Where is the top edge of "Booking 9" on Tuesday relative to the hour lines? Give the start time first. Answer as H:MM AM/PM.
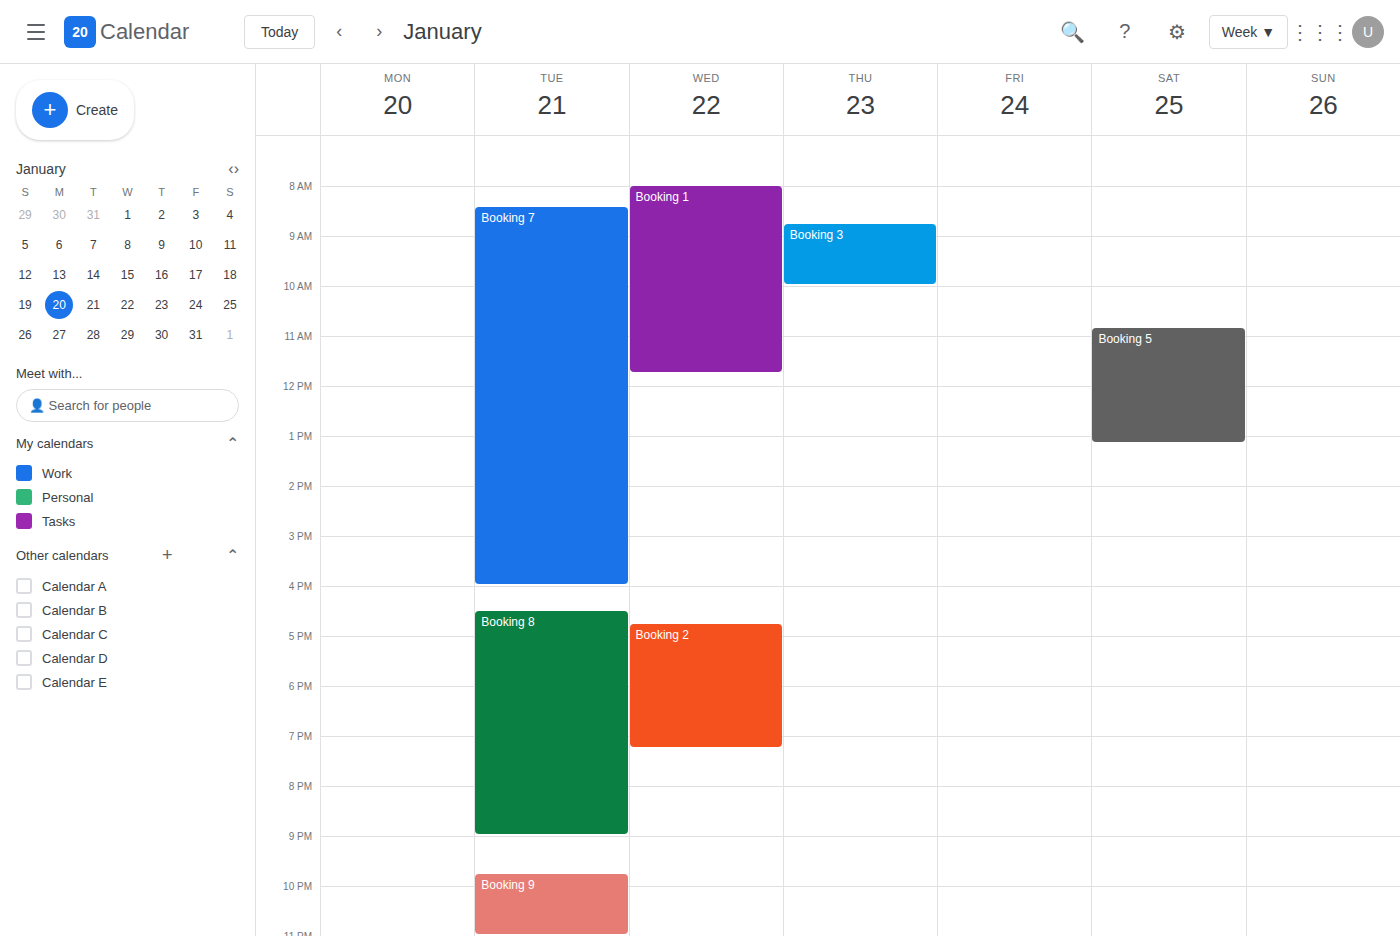
9:45 PM -- neither: three quarters of the way from the 9 PM line to the 10 PM line.